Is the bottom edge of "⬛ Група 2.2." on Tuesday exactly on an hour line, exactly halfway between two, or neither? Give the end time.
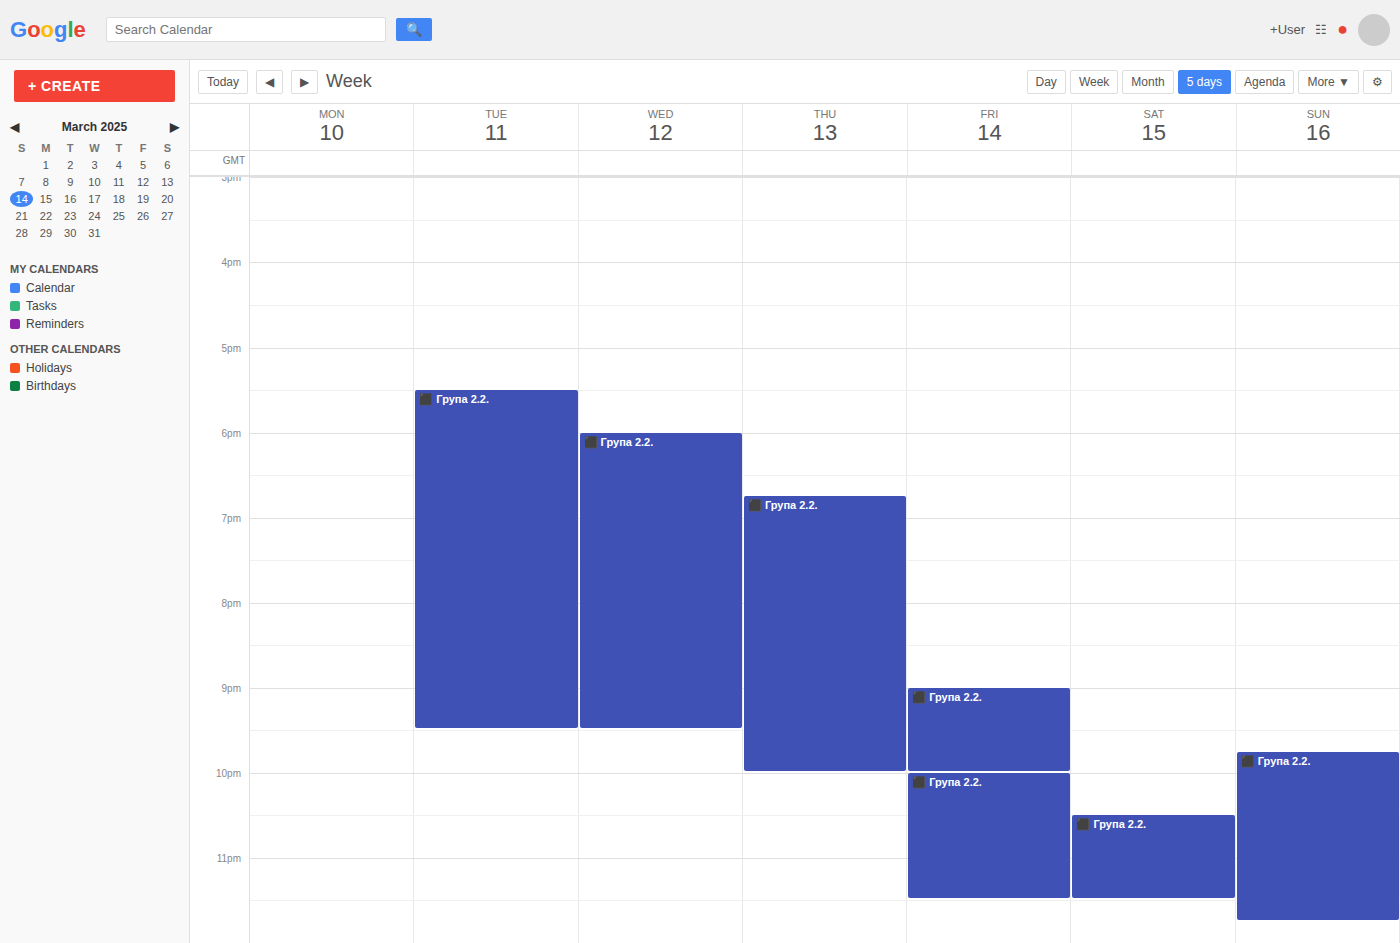
9:30 PM -- halfway between the 9 PM and 10 PM lines.